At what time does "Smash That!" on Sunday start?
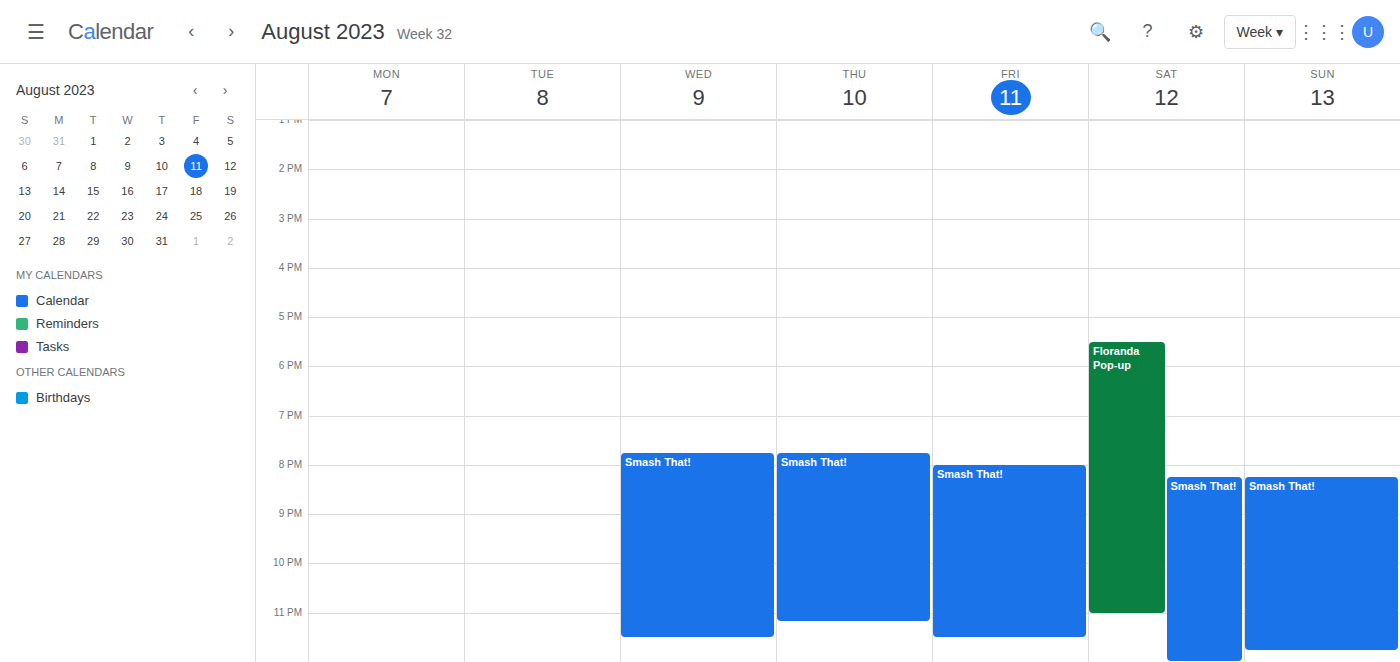
8:15 PM